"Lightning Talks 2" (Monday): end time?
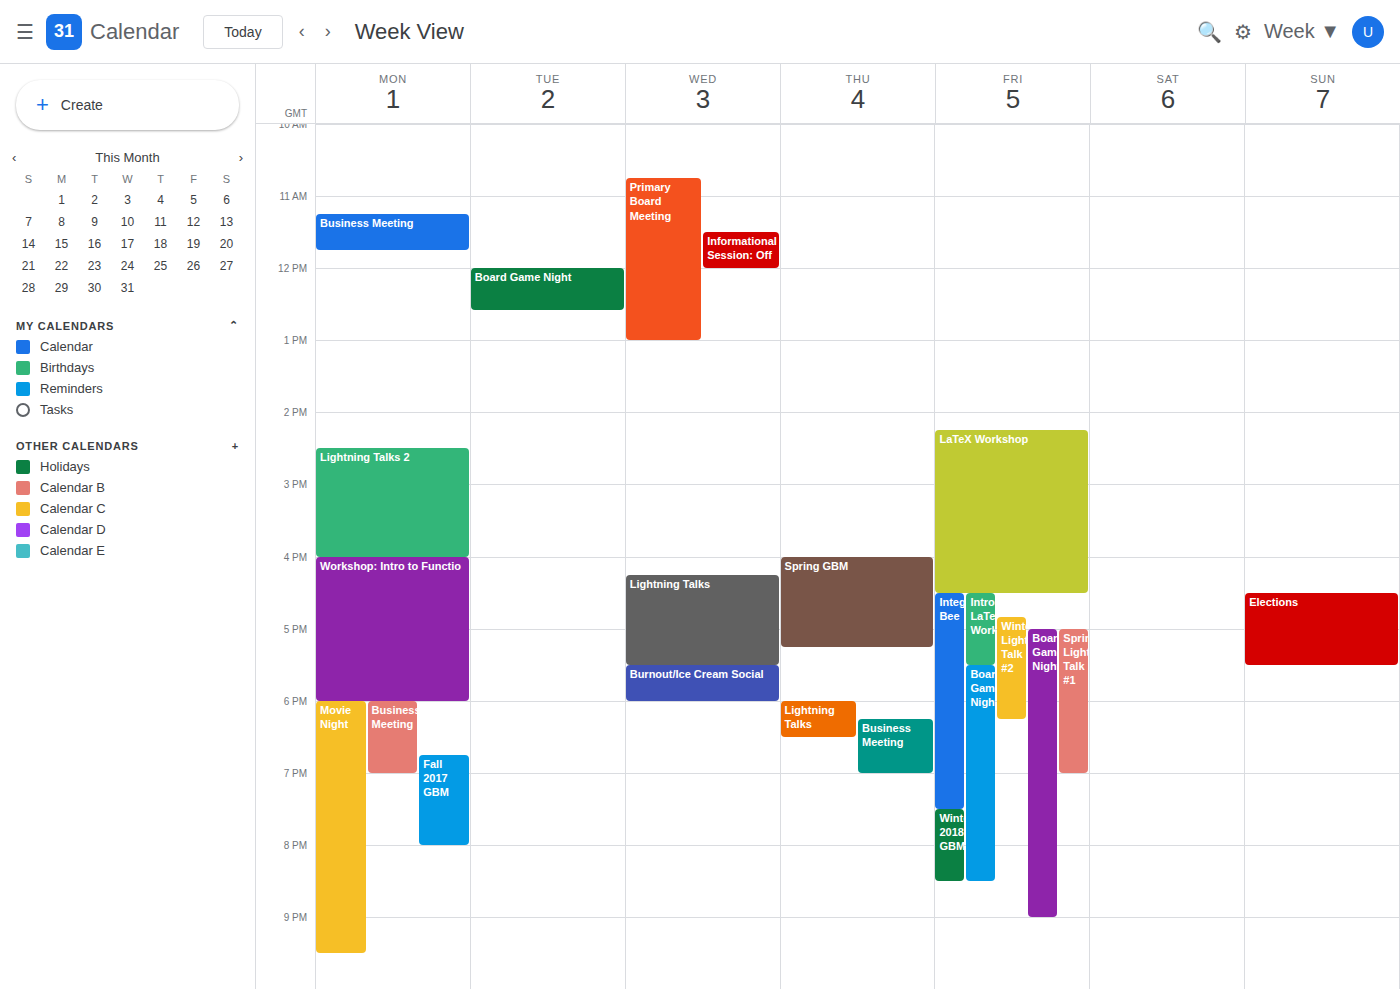
4:00 PM